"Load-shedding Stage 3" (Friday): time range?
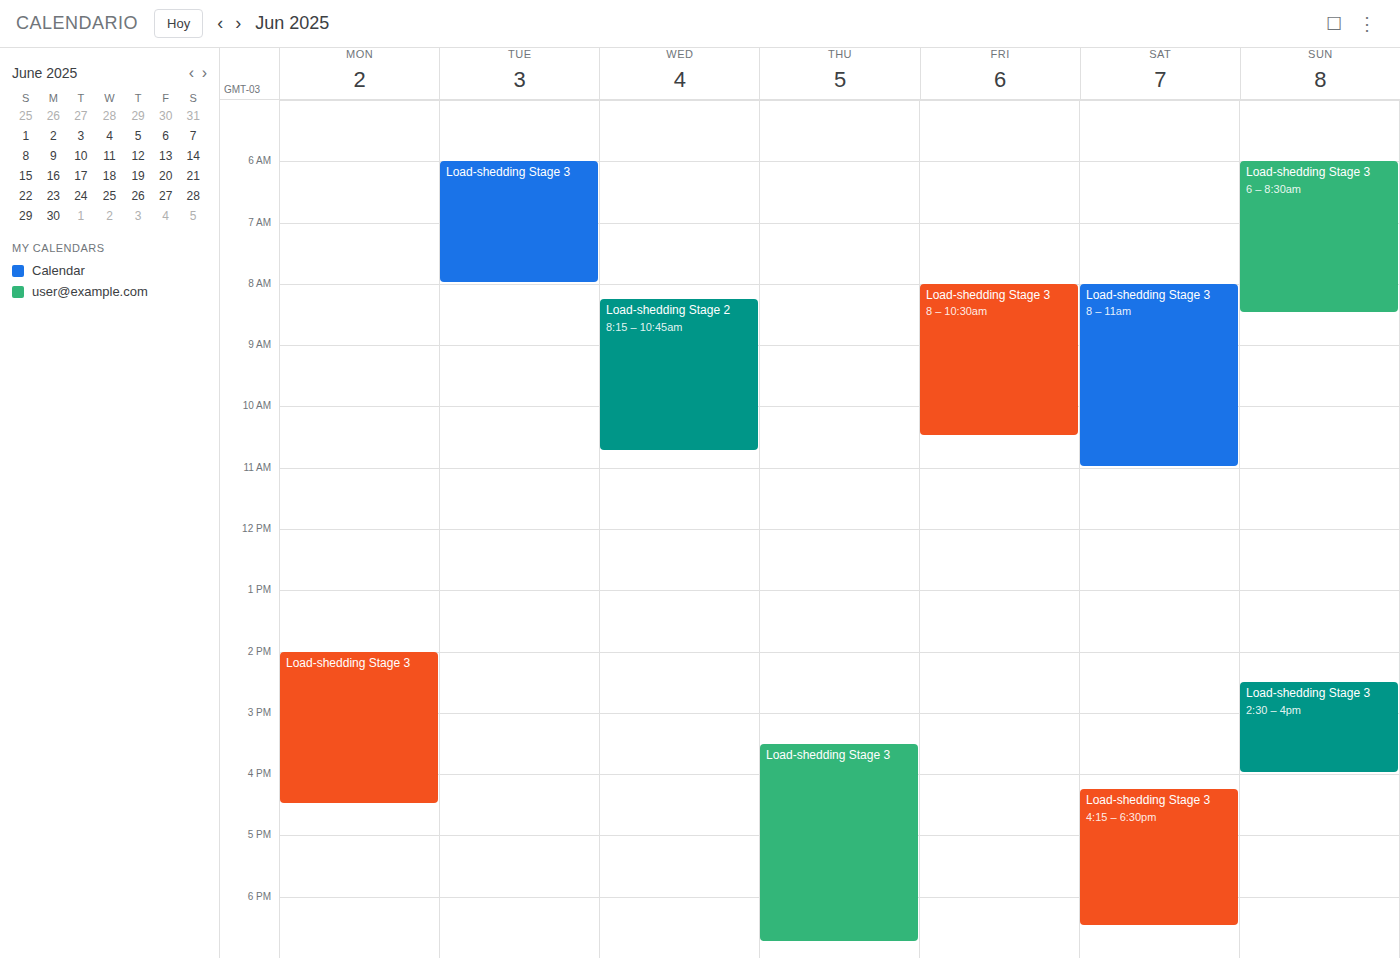
8:00 AM to 10:30 AM